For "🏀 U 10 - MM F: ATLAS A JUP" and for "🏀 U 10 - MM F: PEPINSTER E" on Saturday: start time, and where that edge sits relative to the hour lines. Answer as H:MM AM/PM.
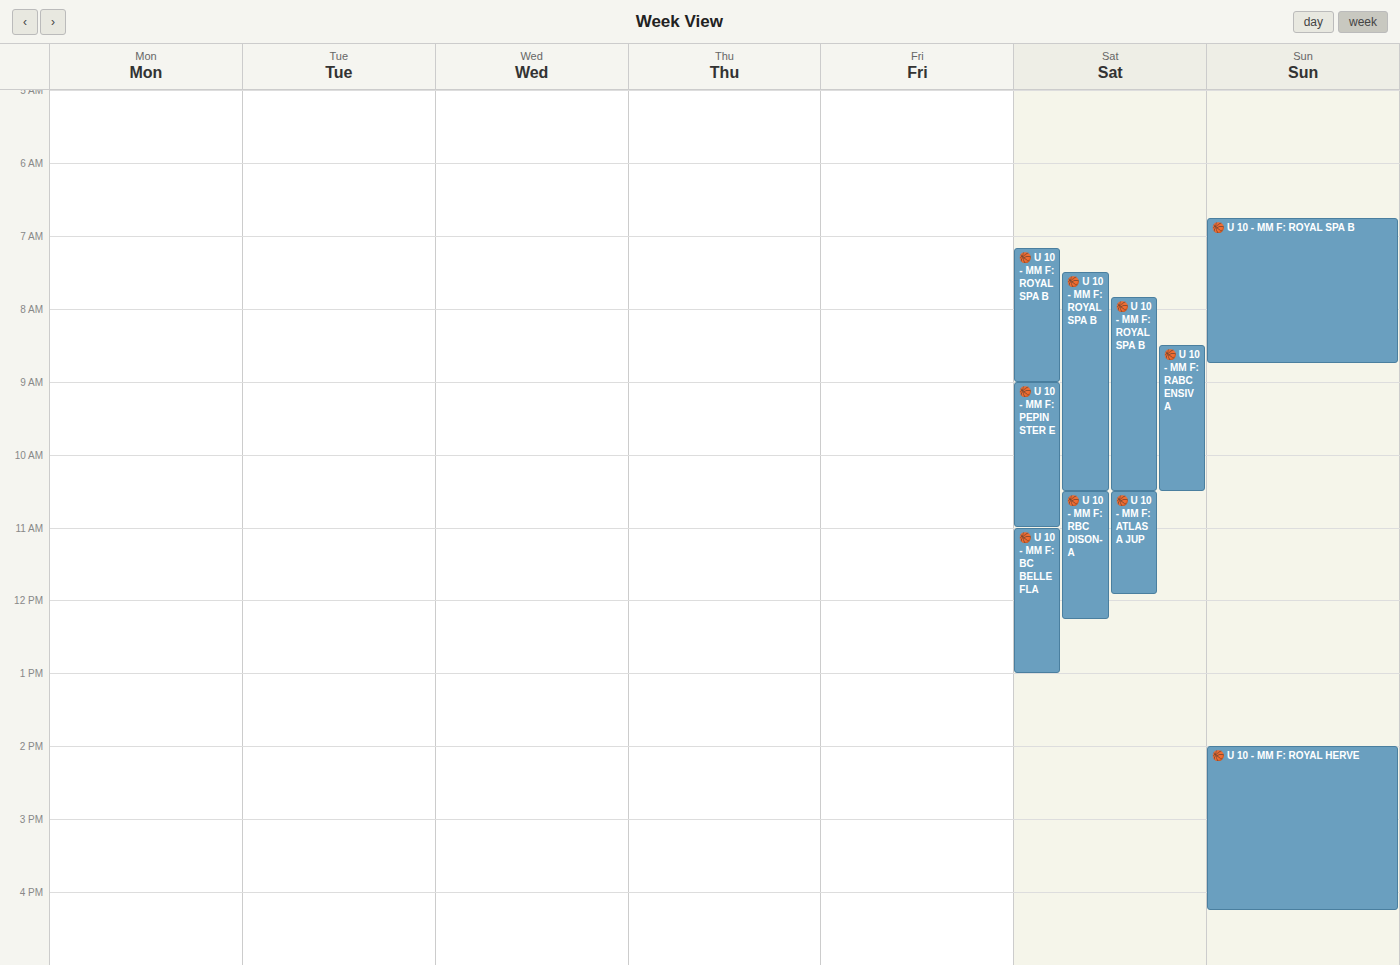
"🏀 U 10 - MM F: ATLAS A JUP": 10:30 AM, halfway between the 10 AM and 11 AM lines. "🏀 U 10 - MM F: PEPINSTER E": 9:00 AM, exactly on the 9 AM line.